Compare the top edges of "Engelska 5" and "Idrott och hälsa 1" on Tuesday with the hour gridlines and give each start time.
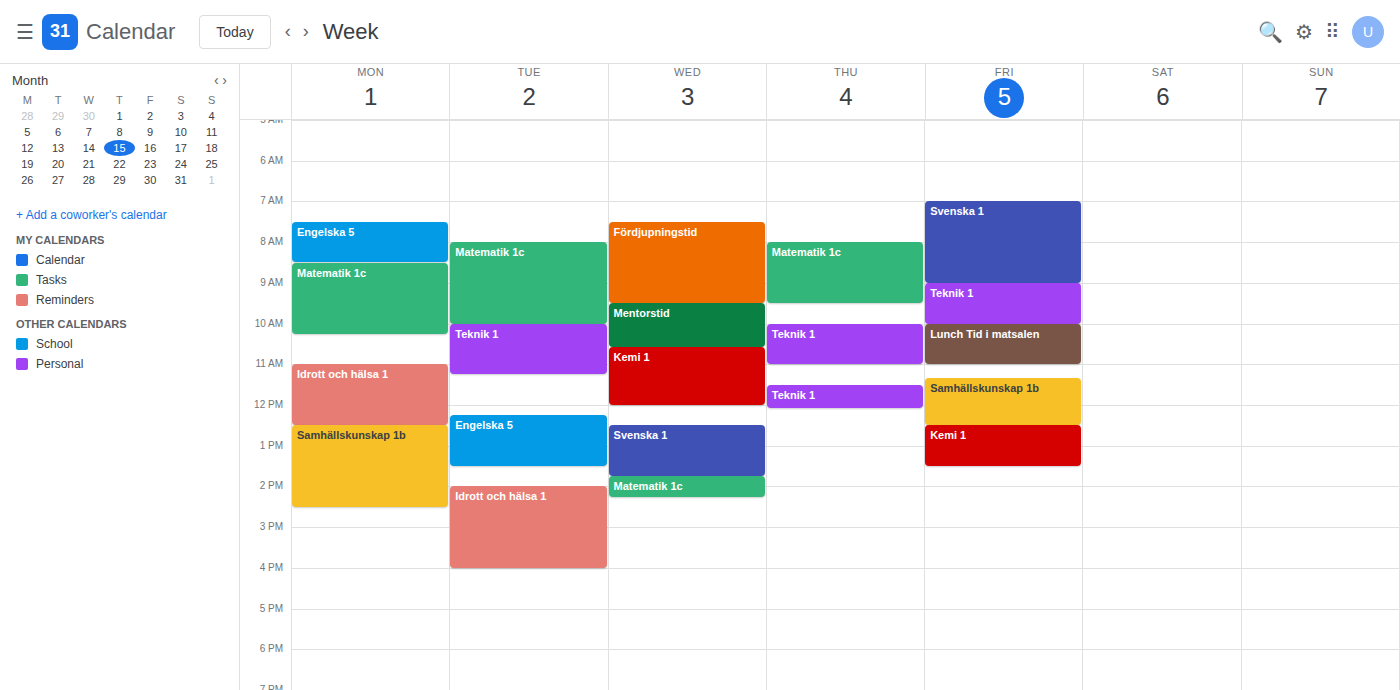
"Engelska 5": 12:15, neither: a quarter of the way from the 12:00 line to the 13:00 line. "Idrott och hälsa 1": 14:00, exactly on the 14:00 line.